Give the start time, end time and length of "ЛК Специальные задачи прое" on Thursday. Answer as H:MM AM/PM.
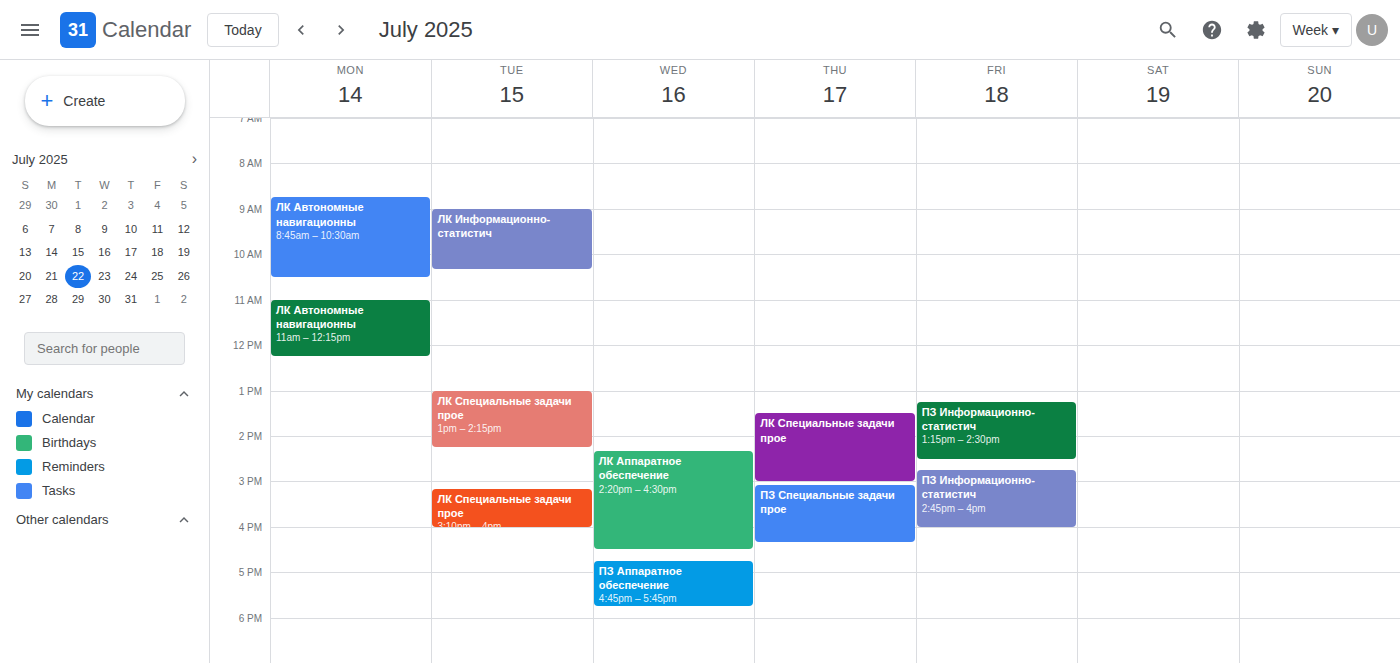
1:30 PM to 3:00 PM, 1 hour 30 minutes